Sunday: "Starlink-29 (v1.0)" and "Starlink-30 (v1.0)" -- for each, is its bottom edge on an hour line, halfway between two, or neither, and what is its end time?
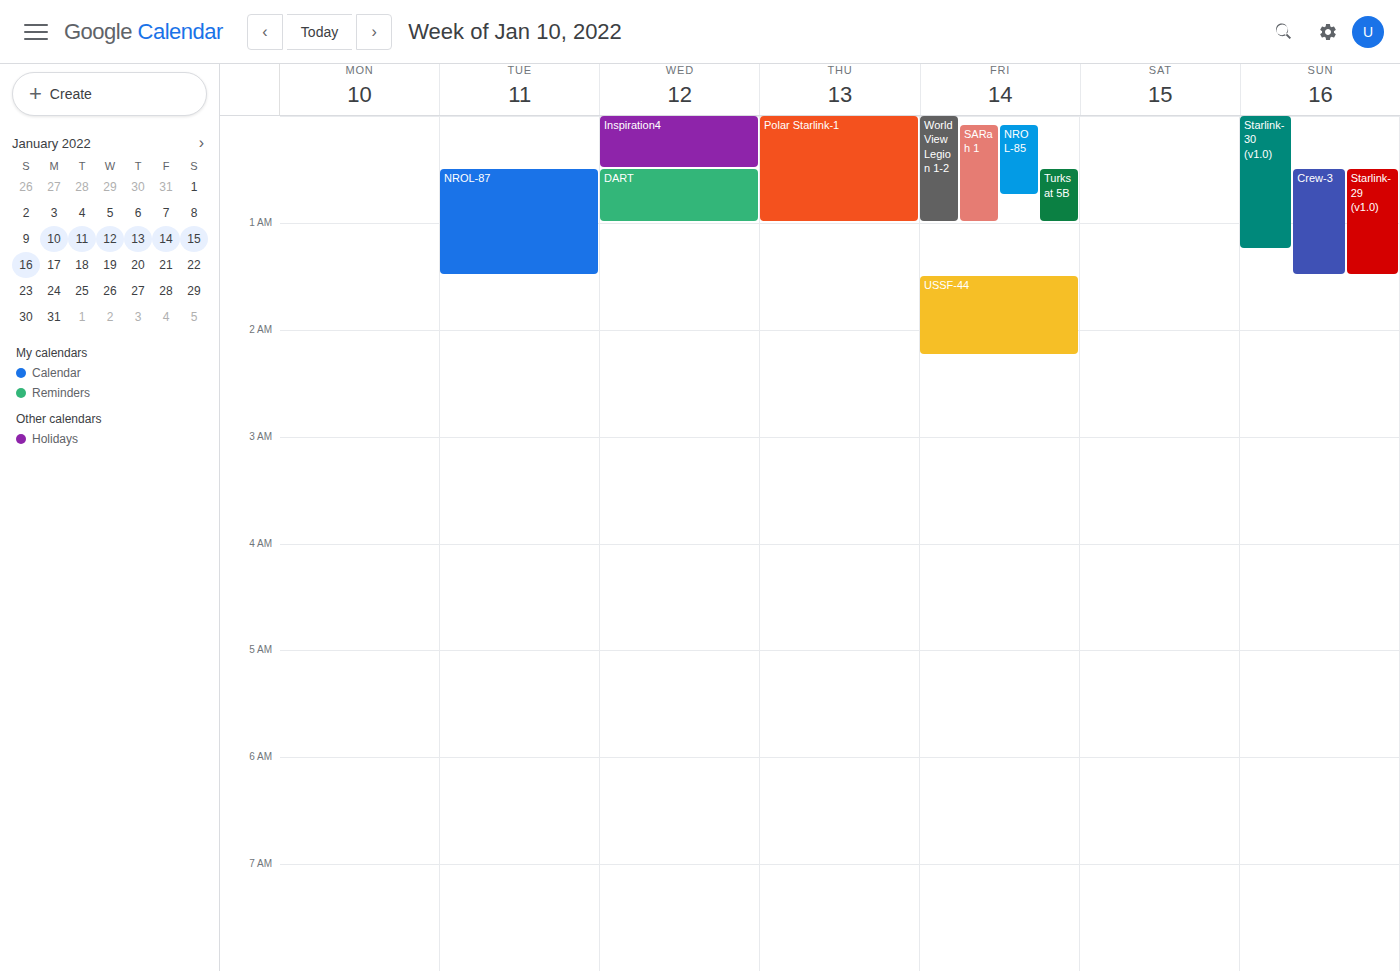
"Starlink-29 (v1.0)": 1:30 AM, halfway between the 1 AM and 2 AM lines. "Starlink-30 (v1.0)": 1:15 AM, neither: a quarter of the way from the 1 AM line to the 2 AM line.